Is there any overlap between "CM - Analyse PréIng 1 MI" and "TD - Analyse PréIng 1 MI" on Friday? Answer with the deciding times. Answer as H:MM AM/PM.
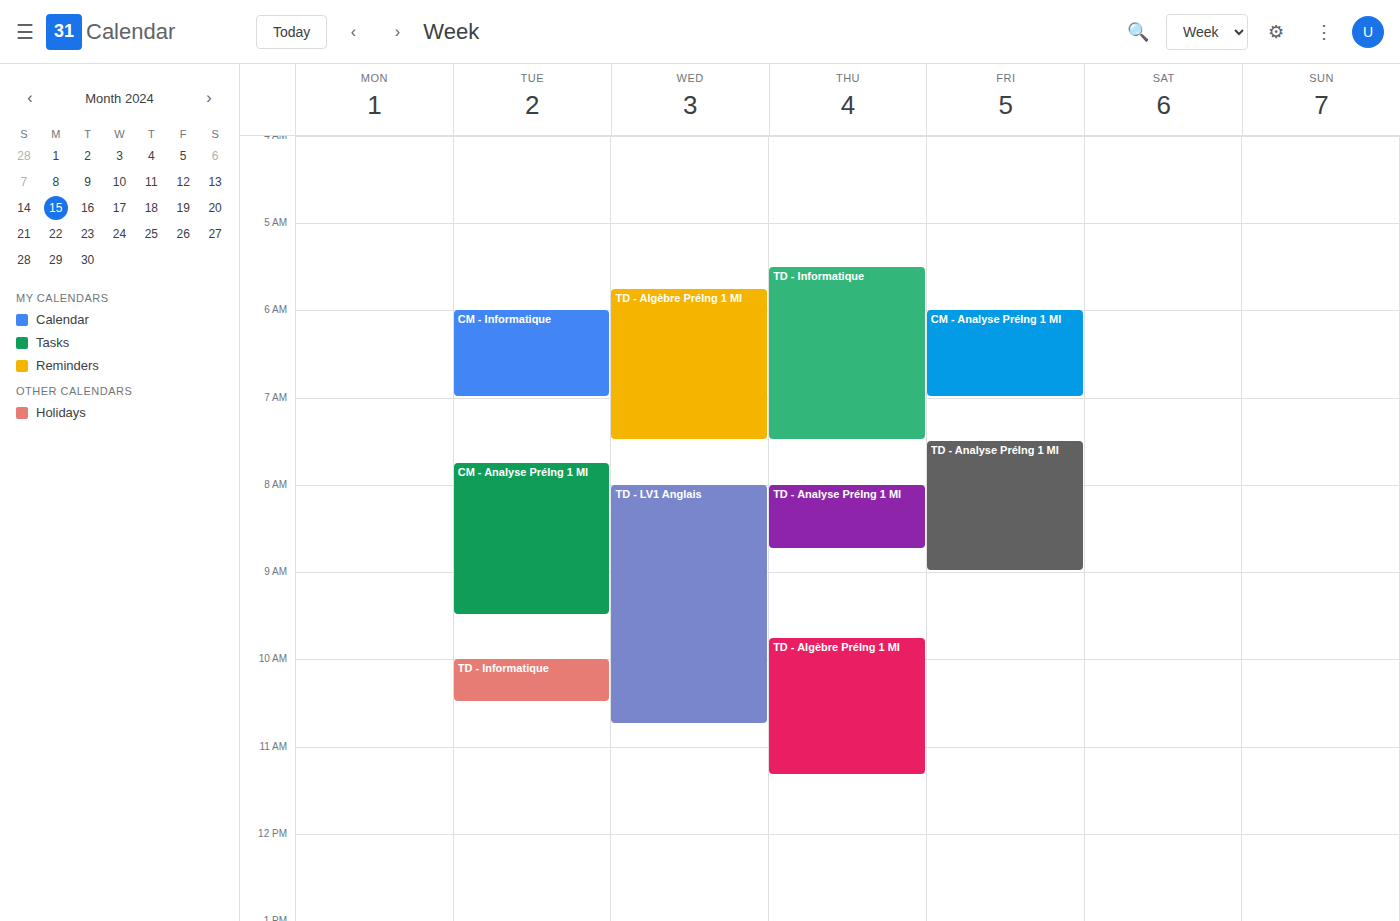
"CM - Analyse PréIng 1 MI" ends at 7:00 AM and "TD - Analyse PréIng 1 MI" starts at 7:30 AM -- no overlap.